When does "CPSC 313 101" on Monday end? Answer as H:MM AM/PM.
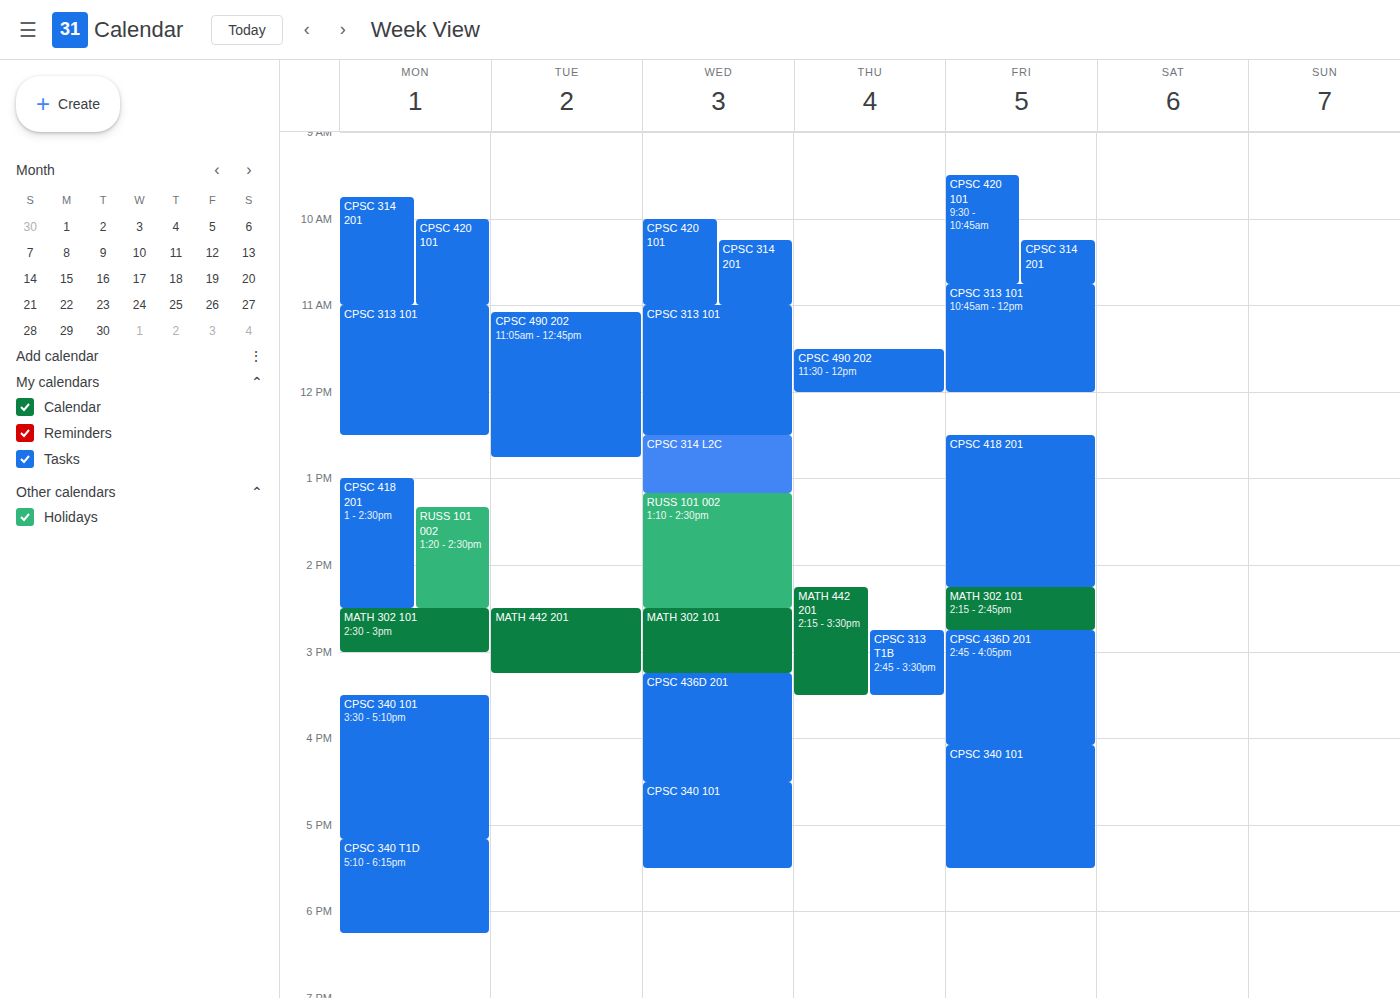
12:30 PM